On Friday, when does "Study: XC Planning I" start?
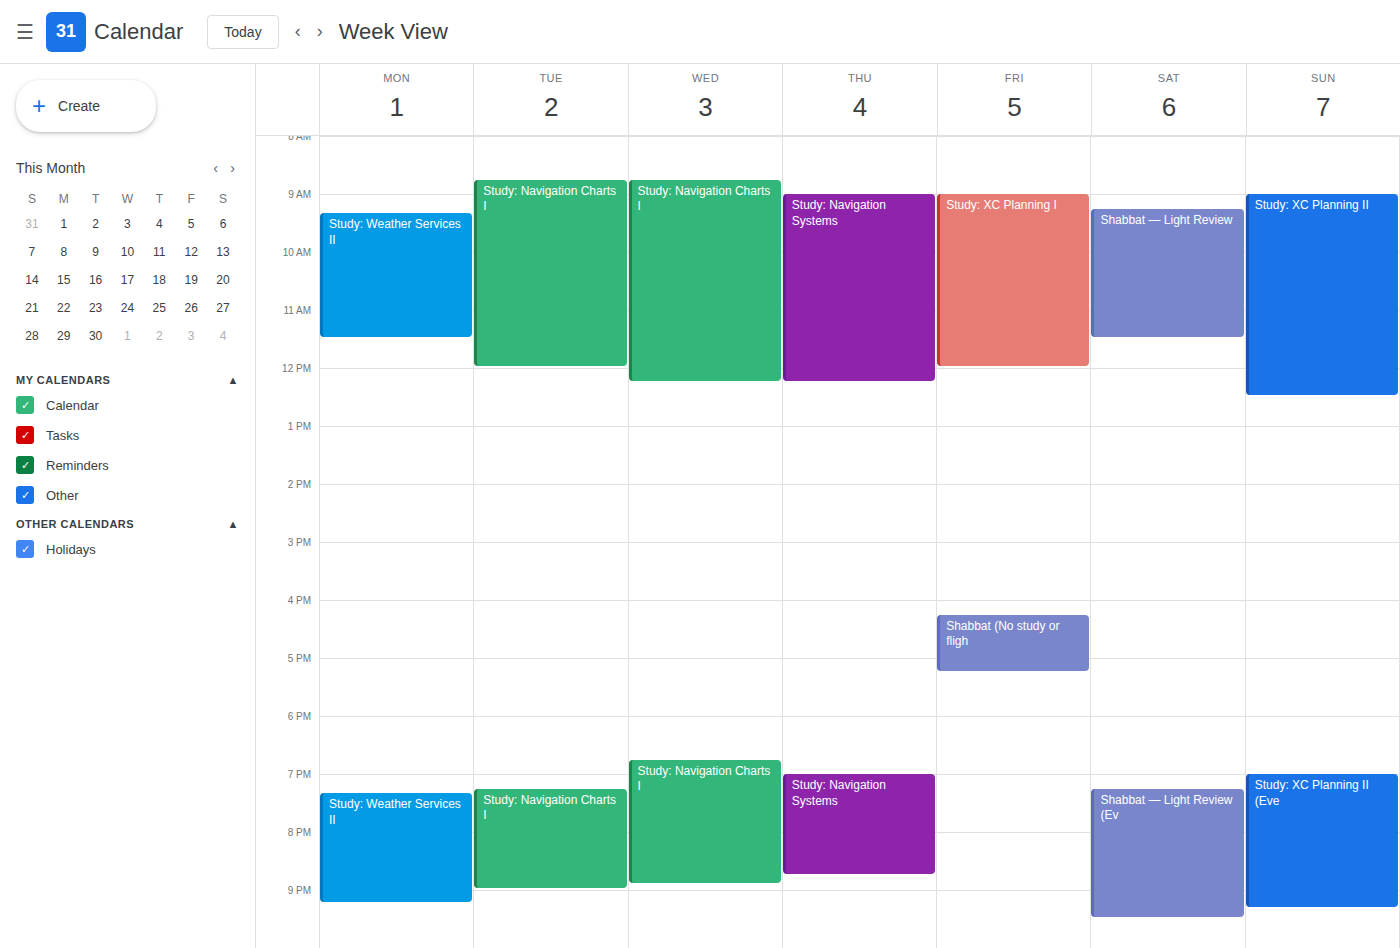
9:00 AM